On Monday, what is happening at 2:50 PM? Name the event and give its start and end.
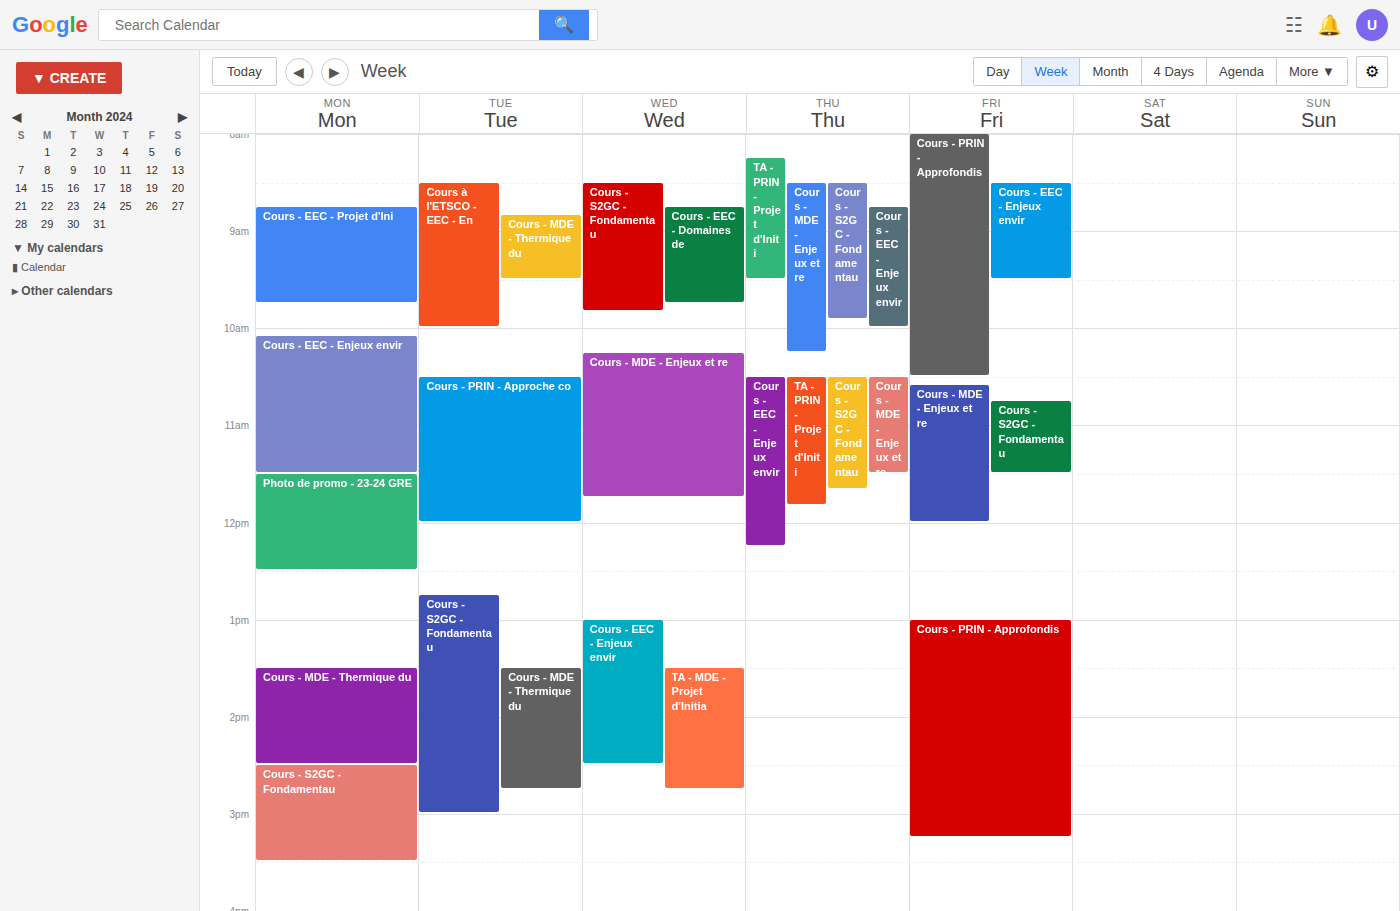
"Cours - S2GC - Fondamentau", 2:30 PM to 3:30 PM